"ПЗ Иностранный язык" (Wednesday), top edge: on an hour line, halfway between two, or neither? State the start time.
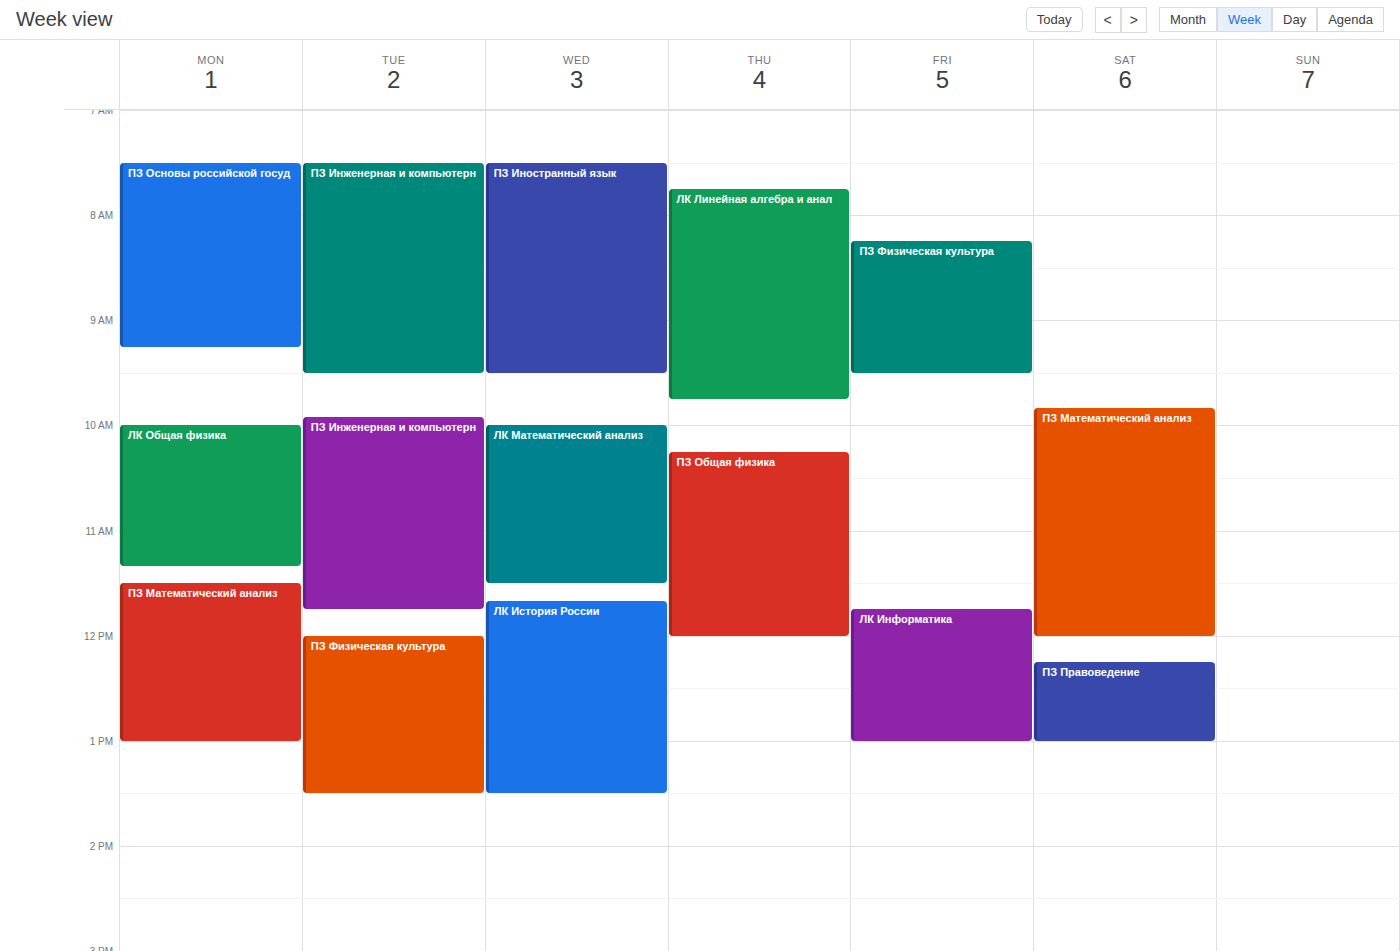
7:30 AM -- halfway between the 7 AM and 8 AM lines.